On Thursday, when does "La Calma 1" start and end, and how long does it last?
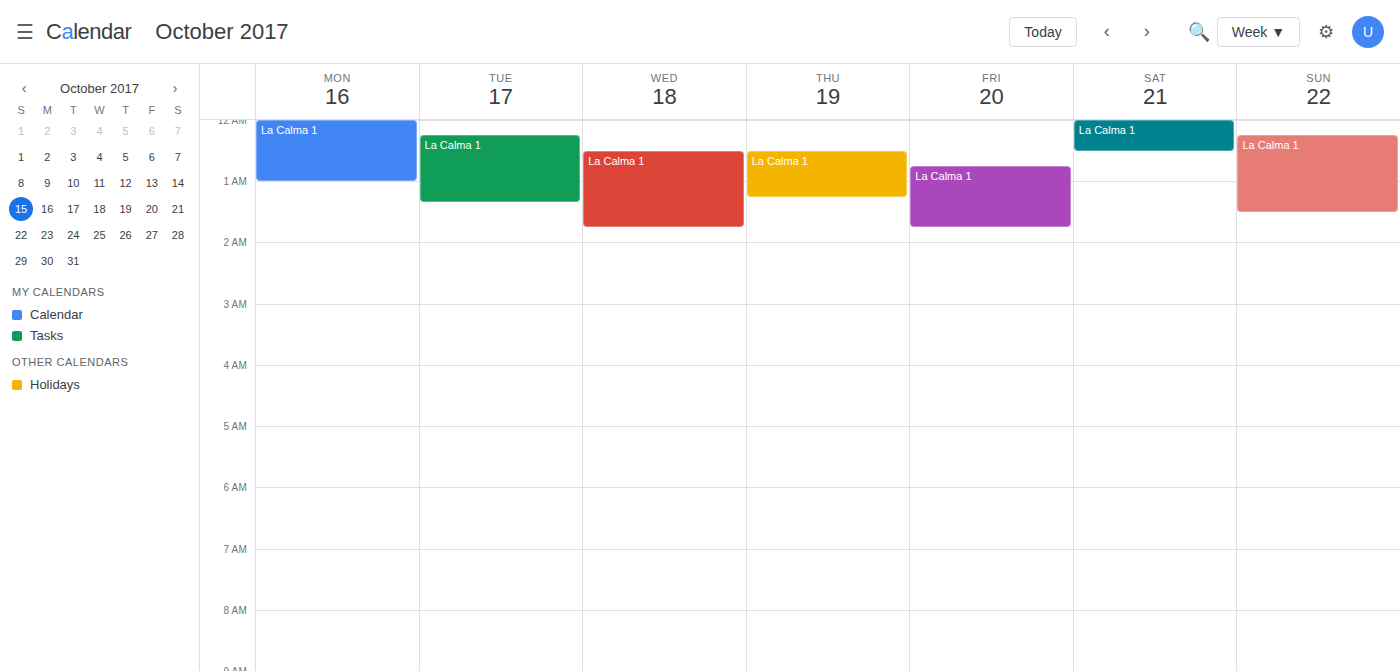
12:30 AM to 1:15 AM, 45 minutes